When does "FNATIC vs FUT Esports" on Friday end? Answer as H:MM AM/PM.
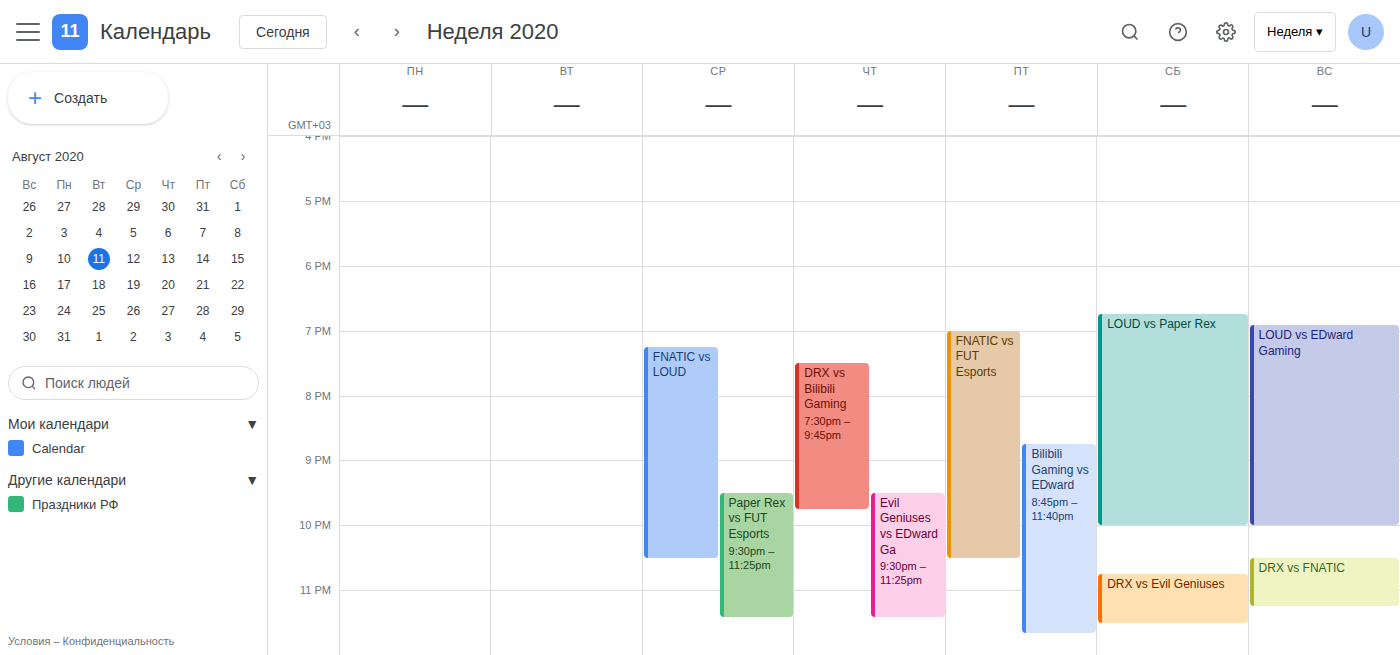
10:30 PM